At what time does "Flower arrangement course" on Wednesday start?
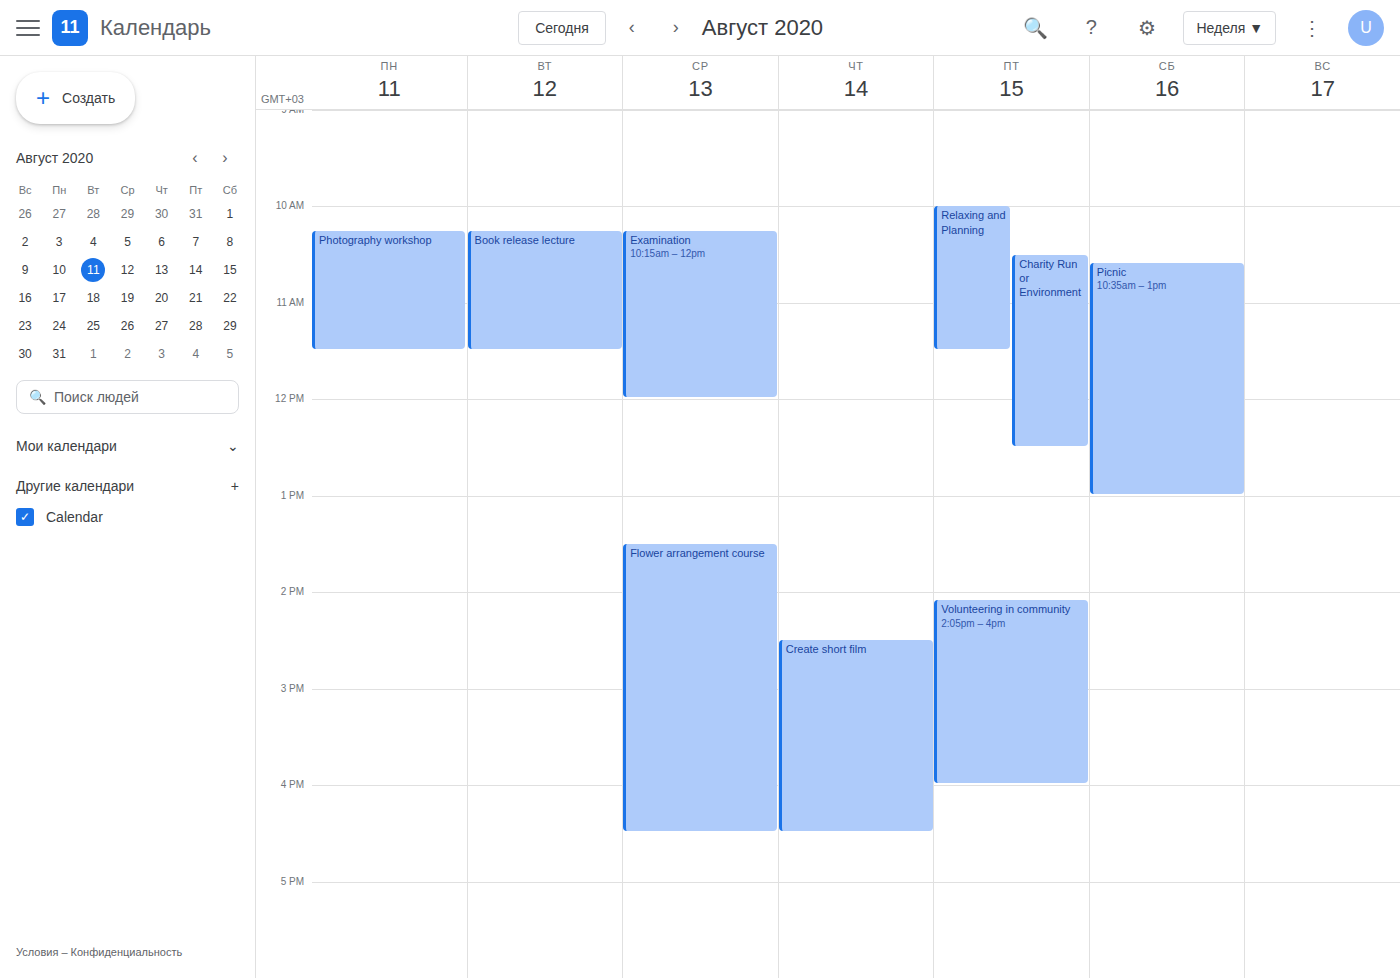
1:30 PM